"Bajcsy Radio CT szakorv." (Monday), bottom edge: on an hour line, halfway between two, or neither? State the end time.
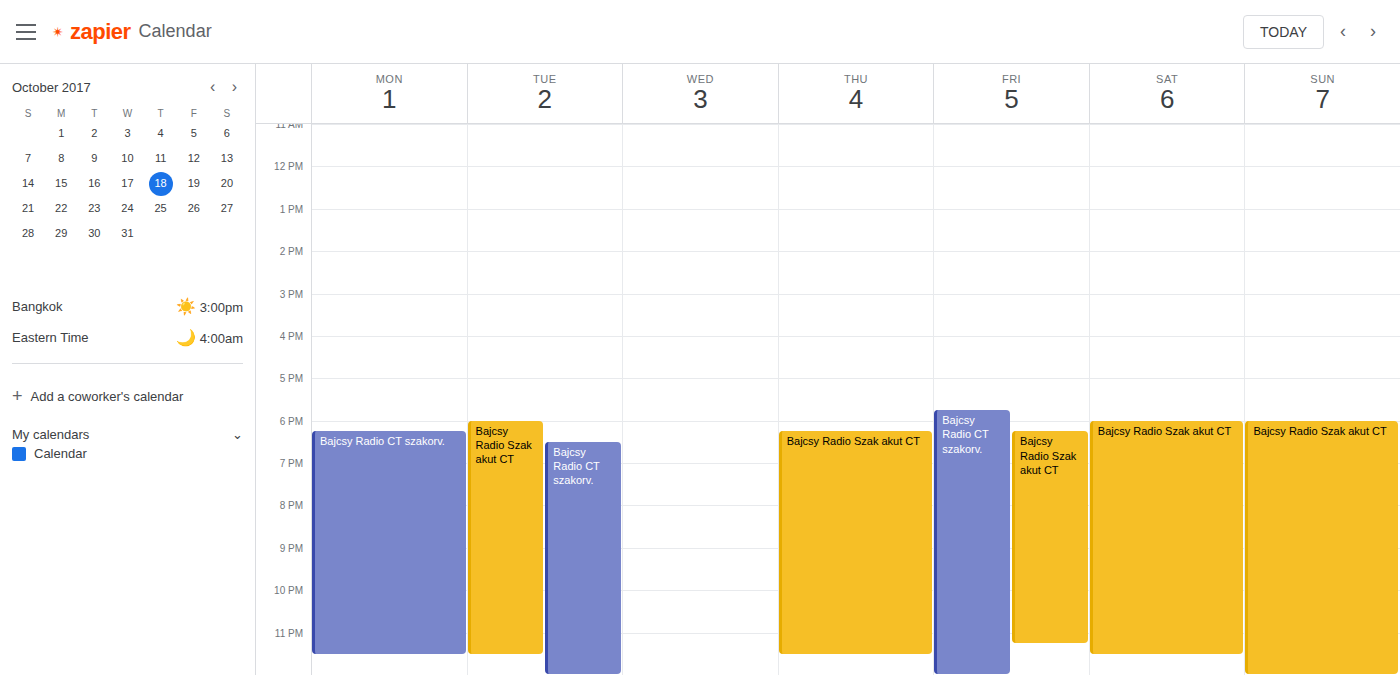
11:30 PM -- halfway between the 11 PM and 12 AM lines.